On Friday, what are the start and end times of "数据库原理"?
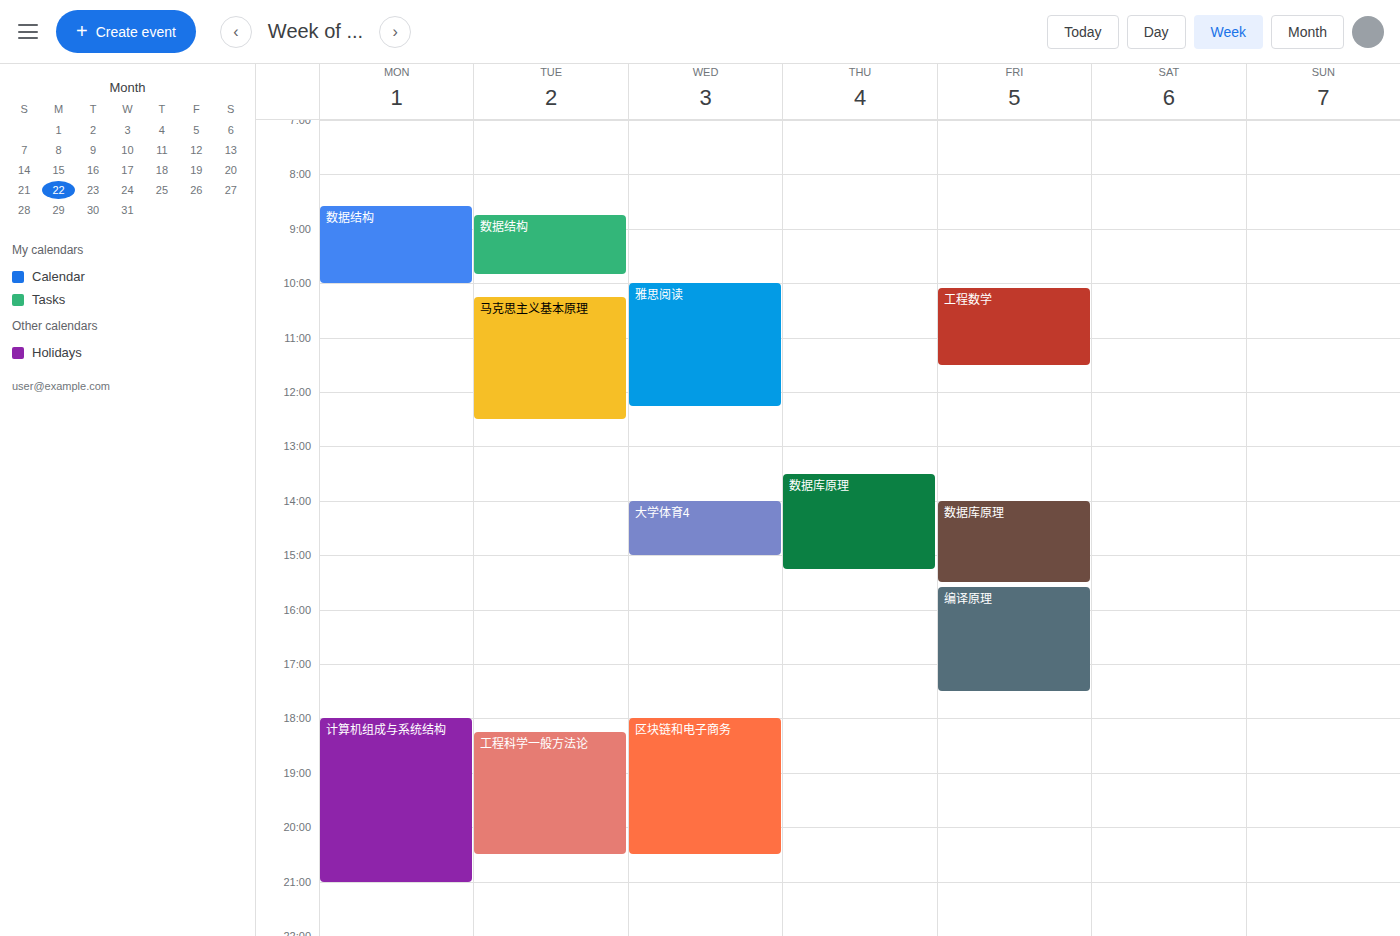
2:00 PM to 3:30 PM